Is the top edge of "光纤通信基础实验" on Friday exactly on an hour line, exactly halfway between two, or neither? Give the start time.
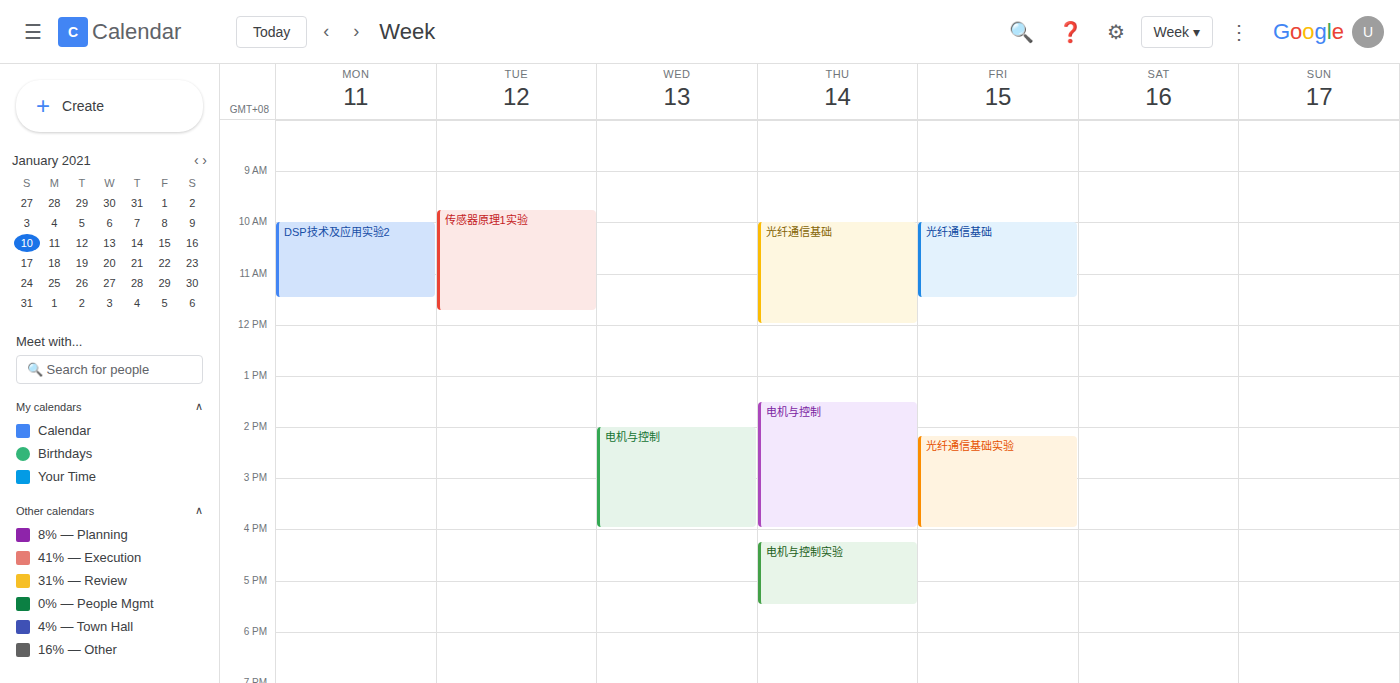
2:10 PM -- neither: 10 minutes below the 2 PM line and 50 minutes above the 3 PM line.